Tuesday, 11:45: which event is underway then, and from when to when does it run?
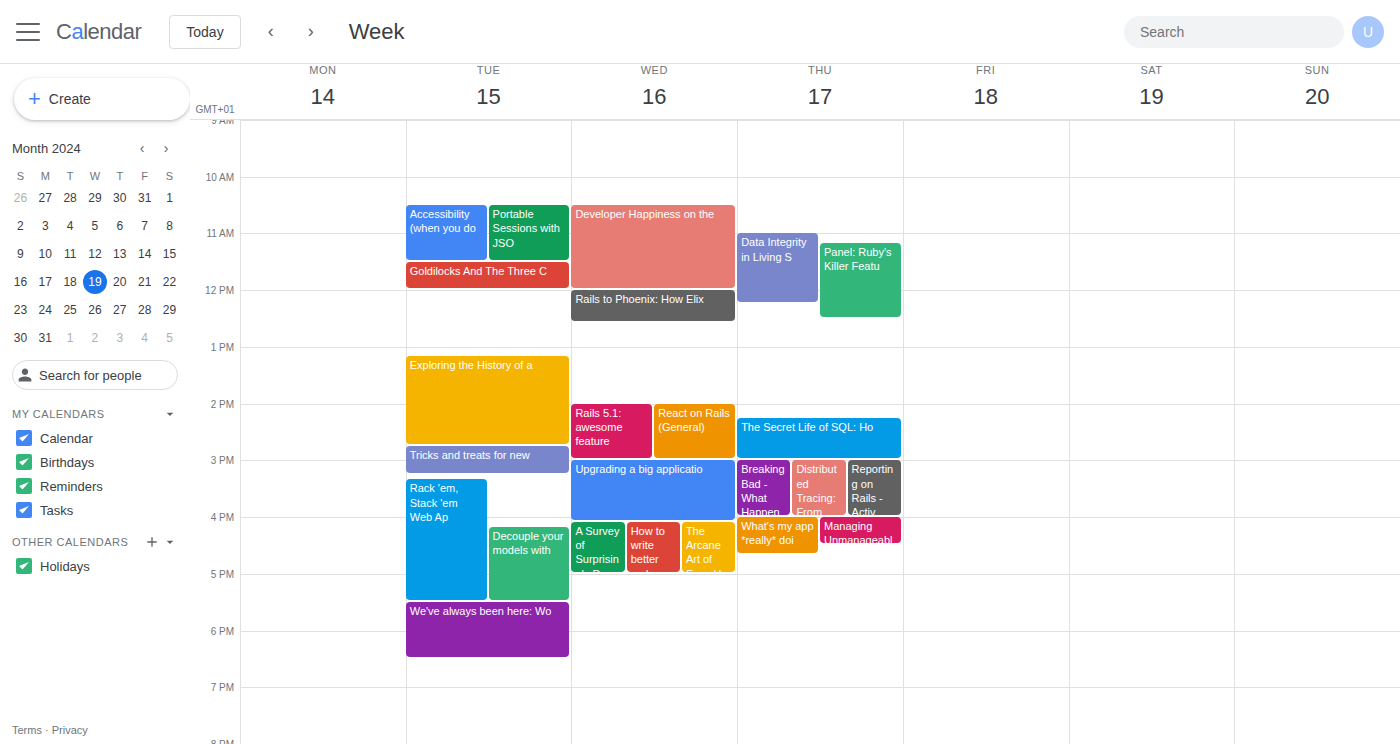
"Goldilocks And The Three C", 11:30 to 12:00